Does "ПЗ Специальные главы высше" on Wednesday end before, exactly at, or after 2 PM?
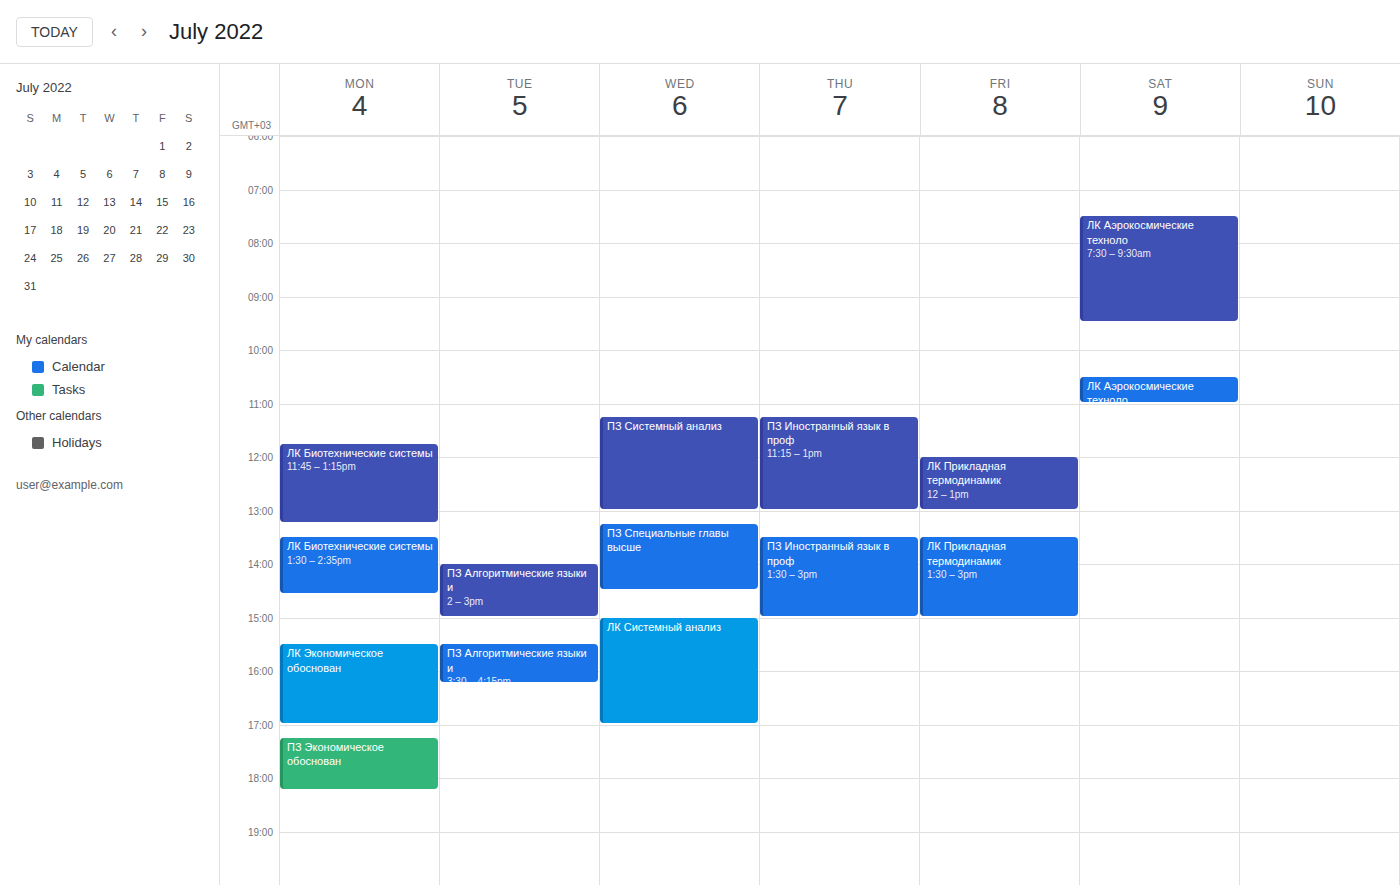
2:30 PM -- after 2 PM, 30 minutes below the 2 PM line.